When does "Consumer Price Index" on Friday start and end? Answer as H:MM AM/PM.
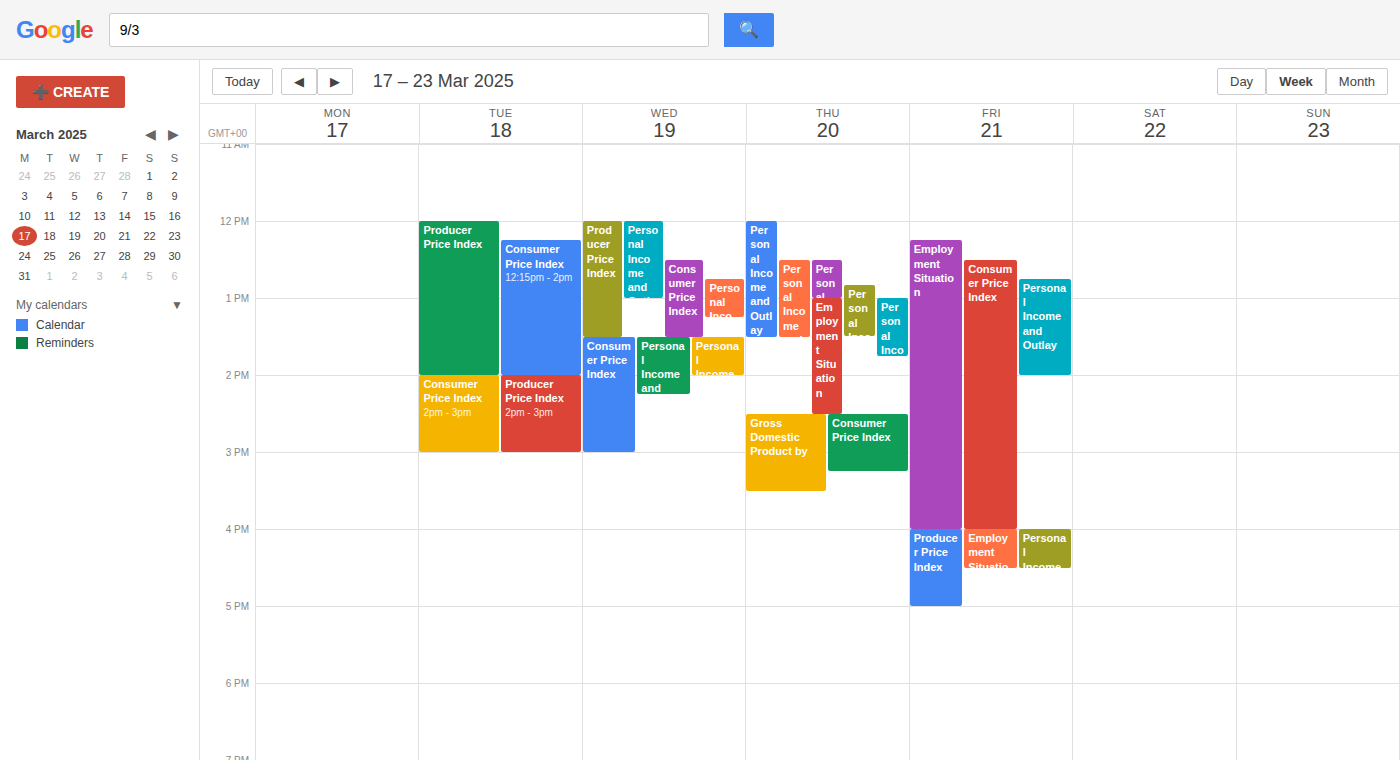
12:30 PM to 4:00 PM